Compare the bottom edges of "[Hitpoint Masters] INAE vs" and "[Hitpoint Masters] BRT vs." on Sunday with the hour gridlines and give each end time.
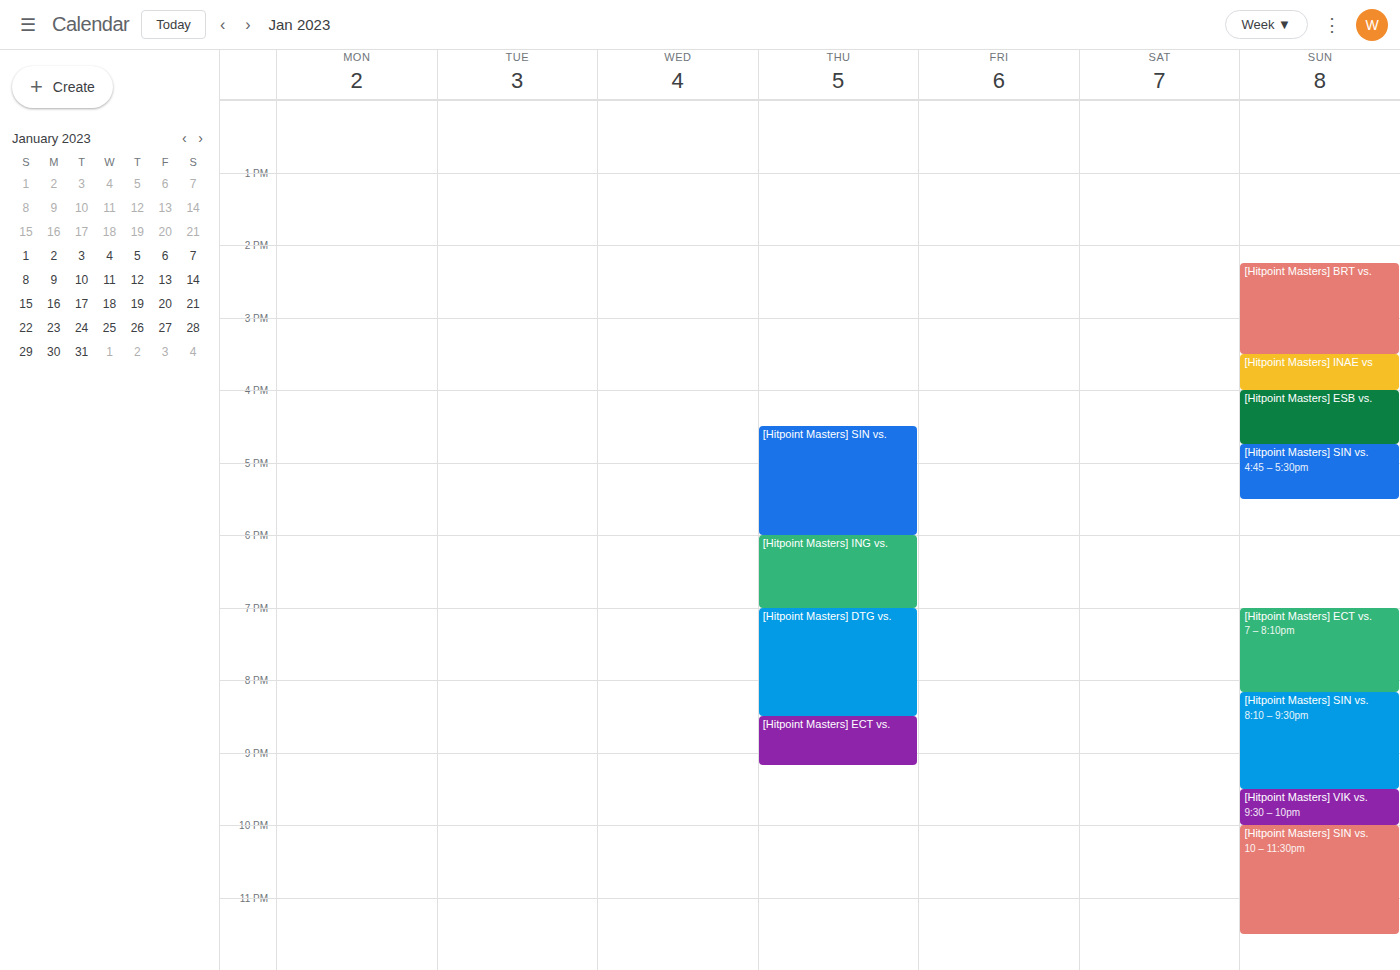
"[Hitpoint Masters] INAE vs": 4:00 PM, exactly on the 4 PM line. "[Hitpoint Masters] BRT vs.": 3:30 PM, halfway between the 3 PM and 4 PM lines.